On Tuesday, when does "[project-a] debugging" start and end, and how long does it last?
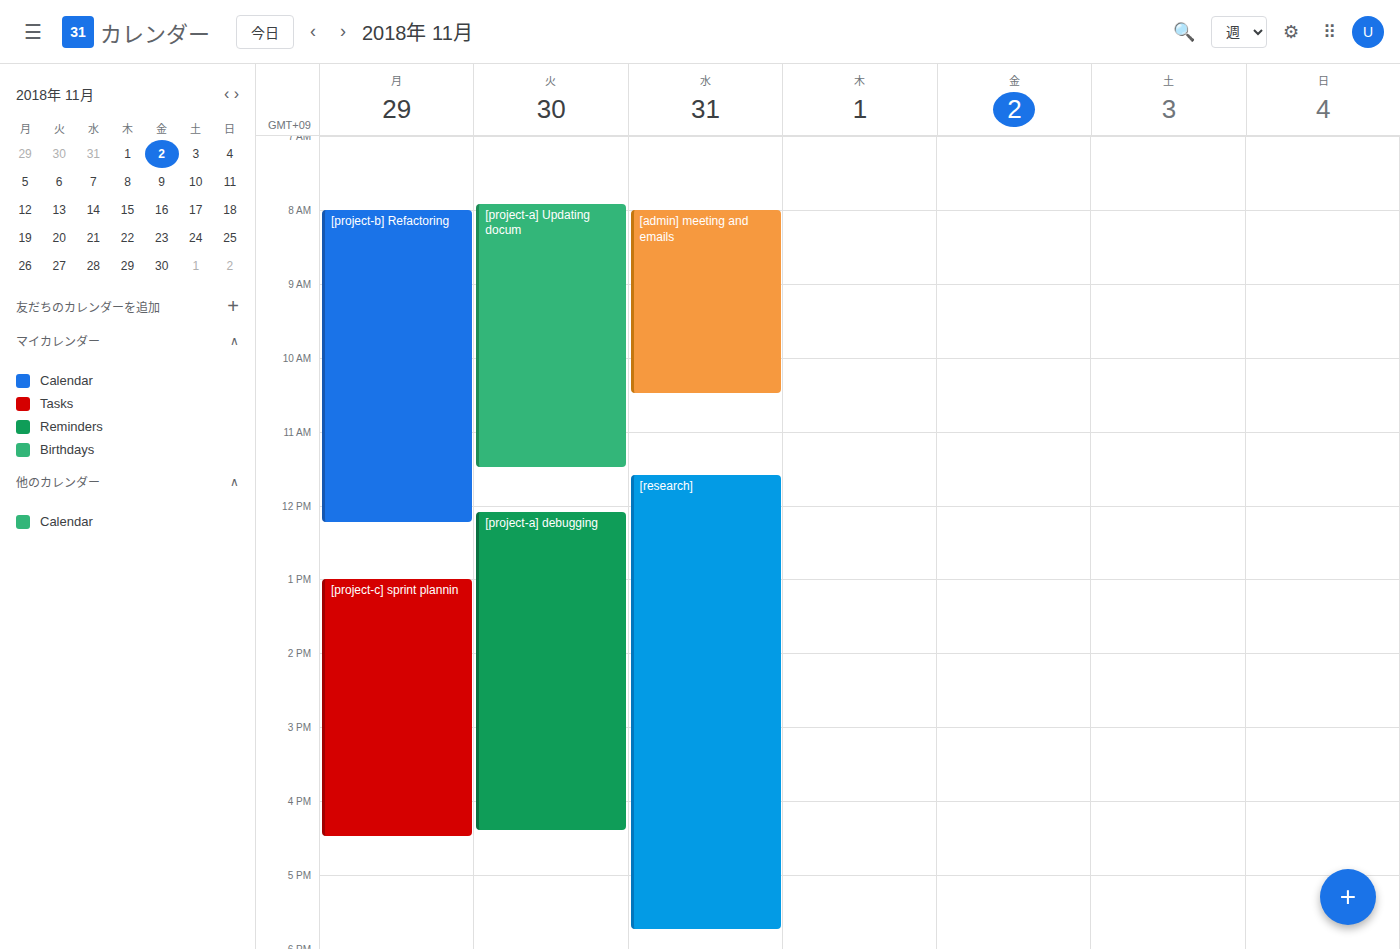
12:05 PM to 4:25 PM, 4 hours 20 minutes